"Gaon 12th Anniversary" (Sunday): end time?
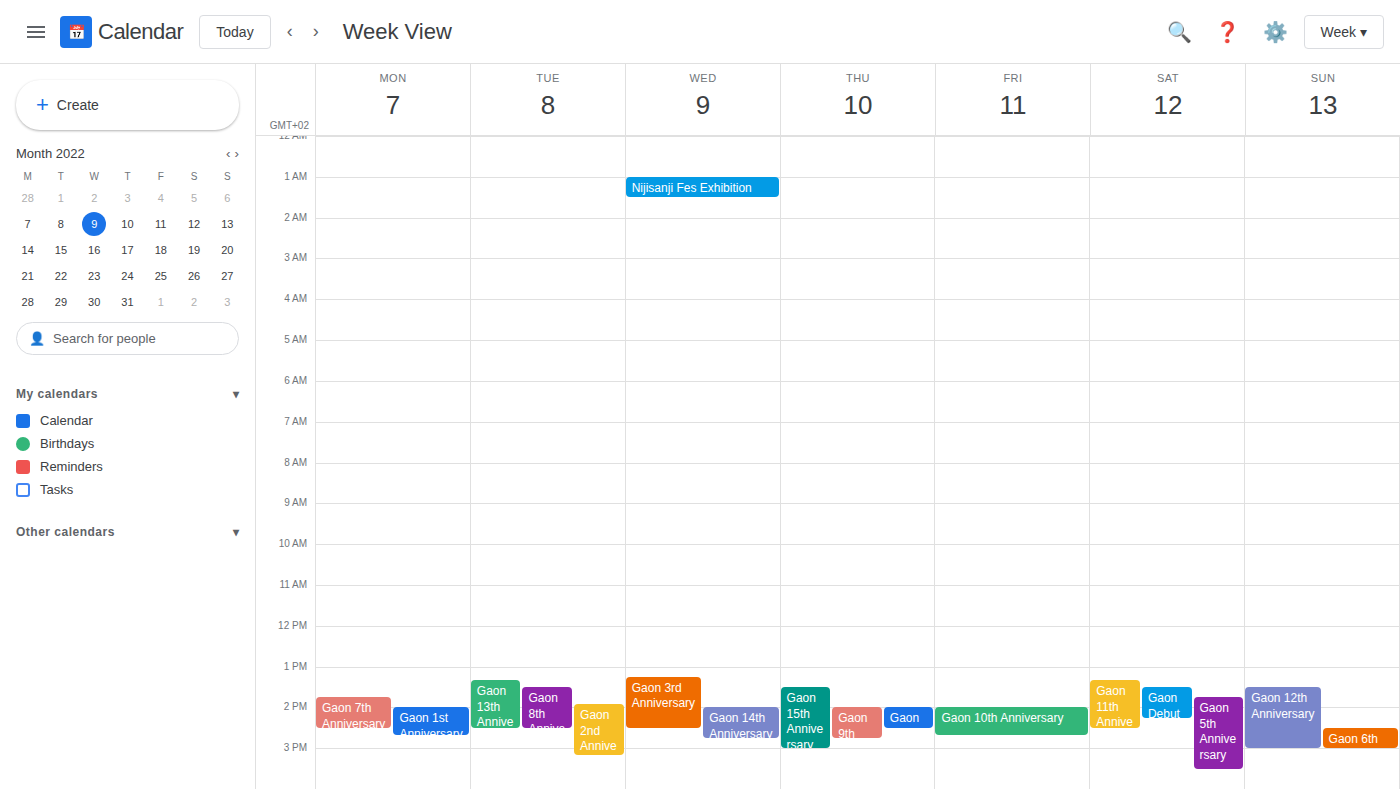
3:00 PM